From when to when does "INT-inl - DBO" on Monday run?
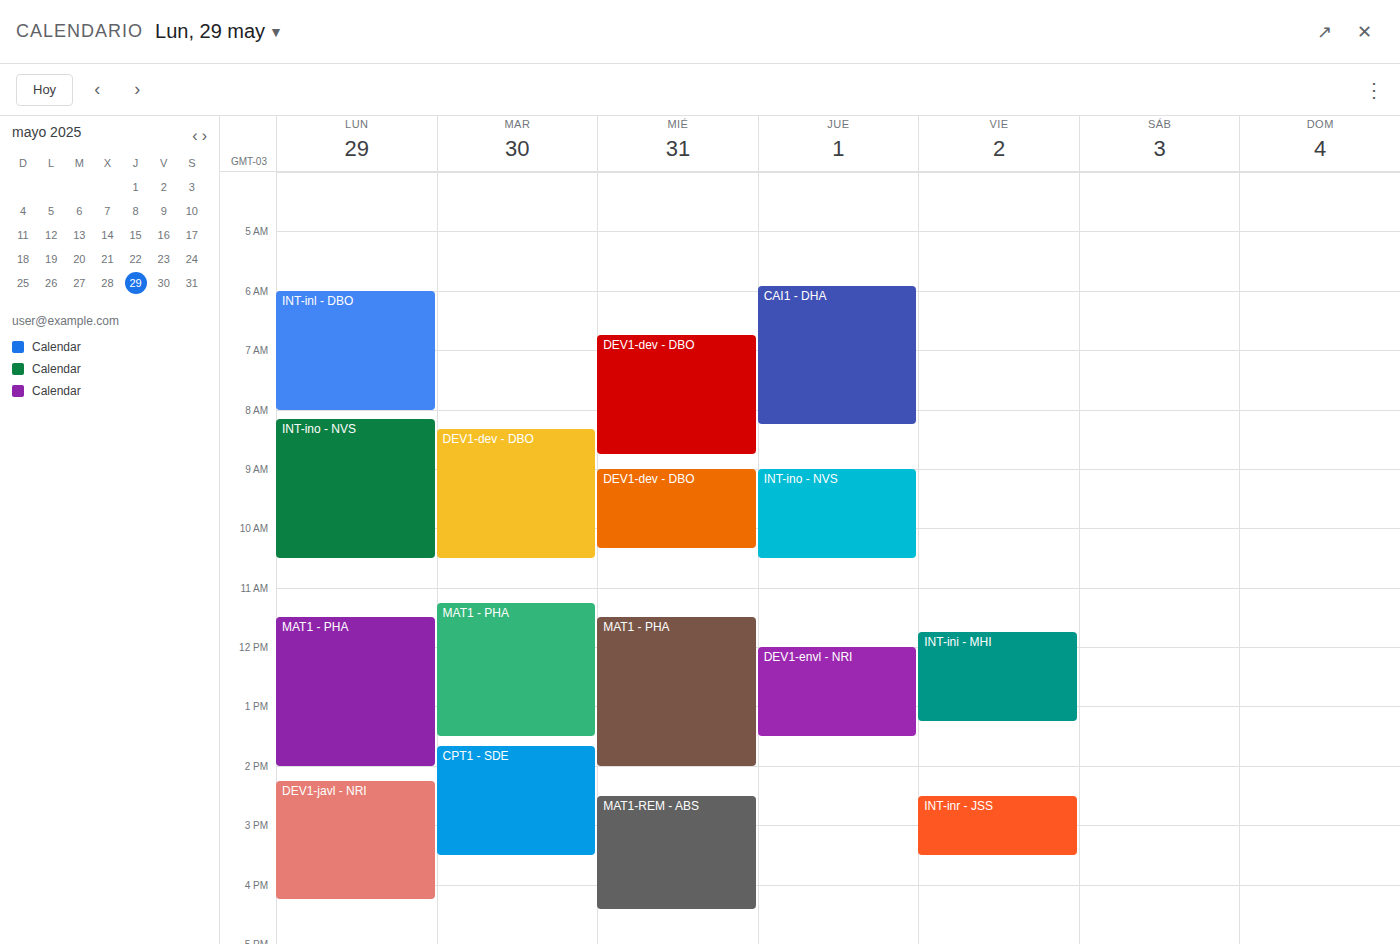
6:00 AM to 8:00 AM